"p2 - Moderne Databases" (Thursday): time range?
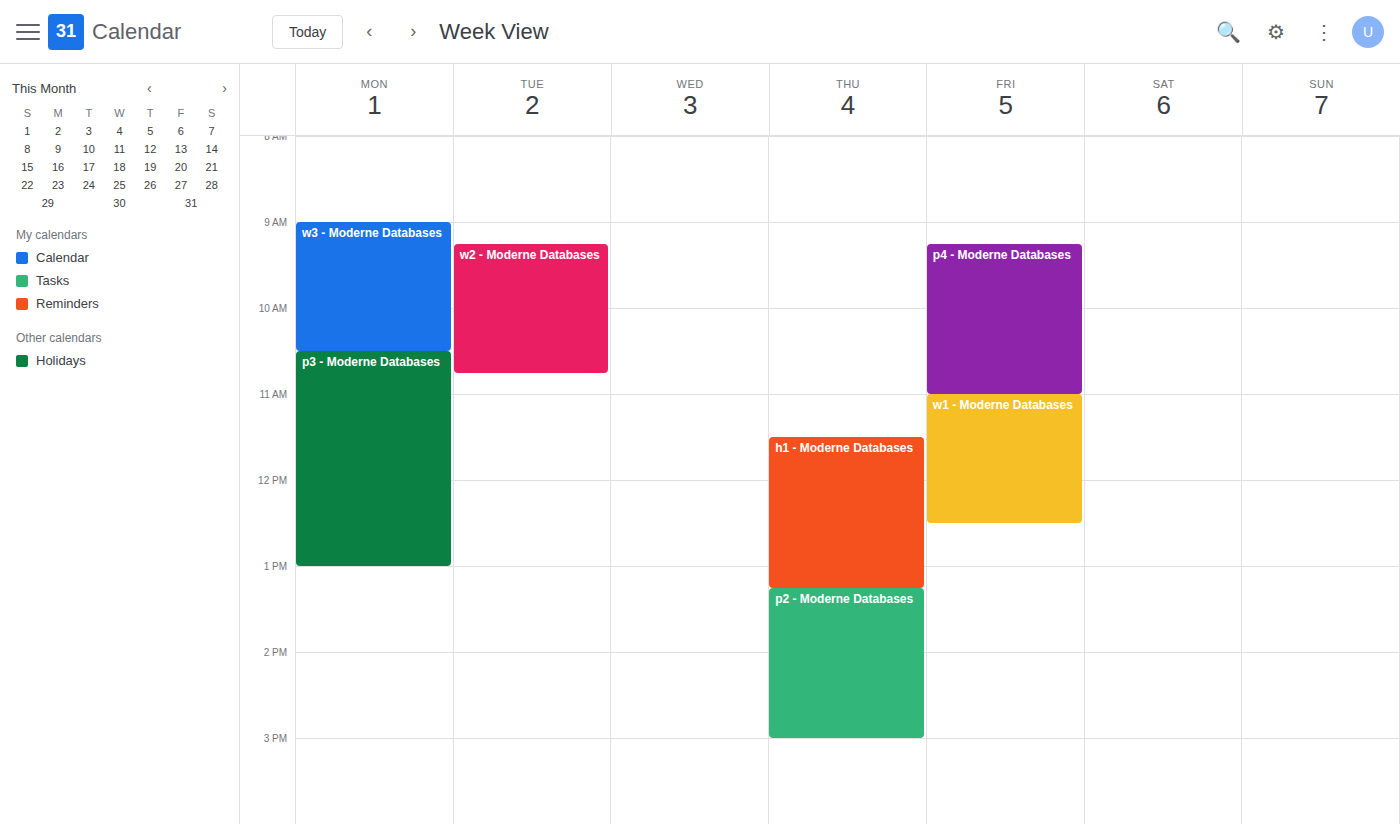
1:15 PM to 3:00 PM